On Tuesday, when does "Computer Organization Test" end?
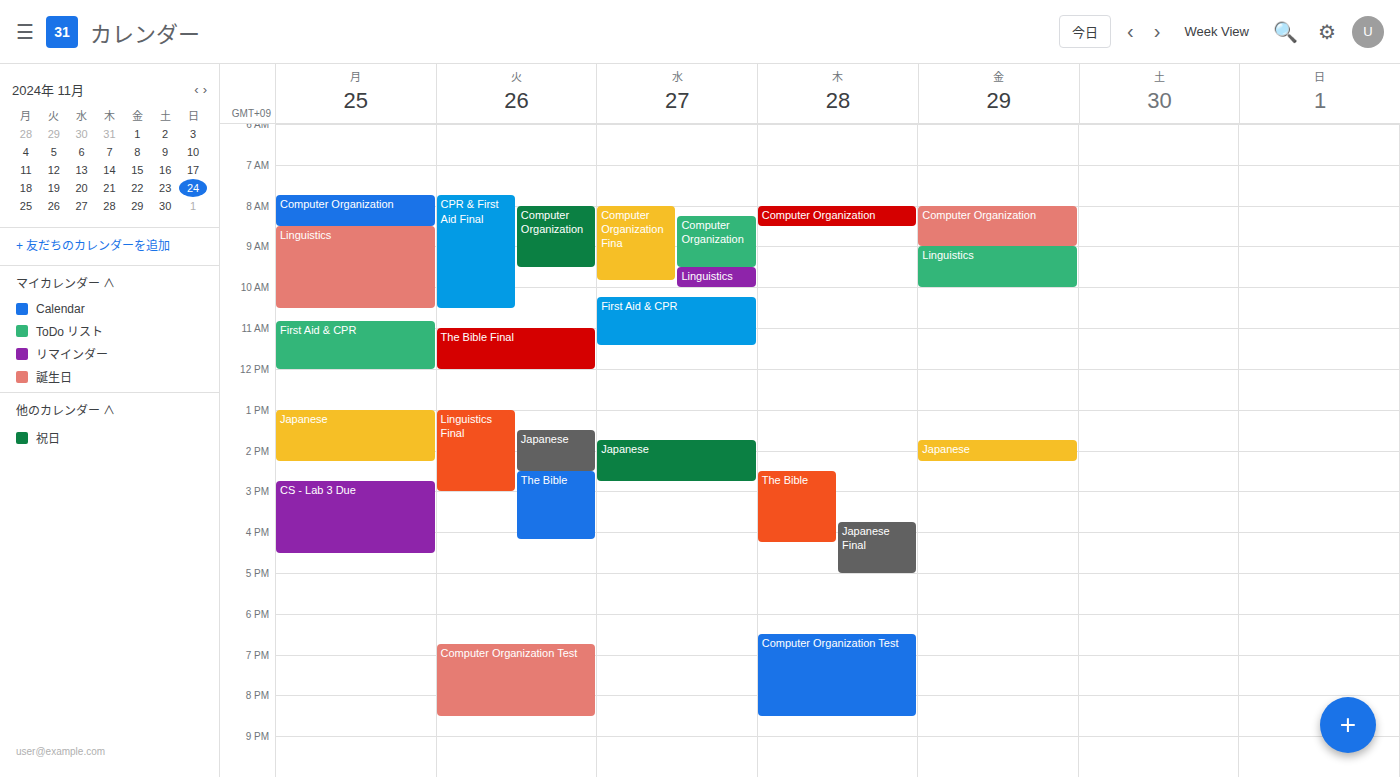
8:30 PM